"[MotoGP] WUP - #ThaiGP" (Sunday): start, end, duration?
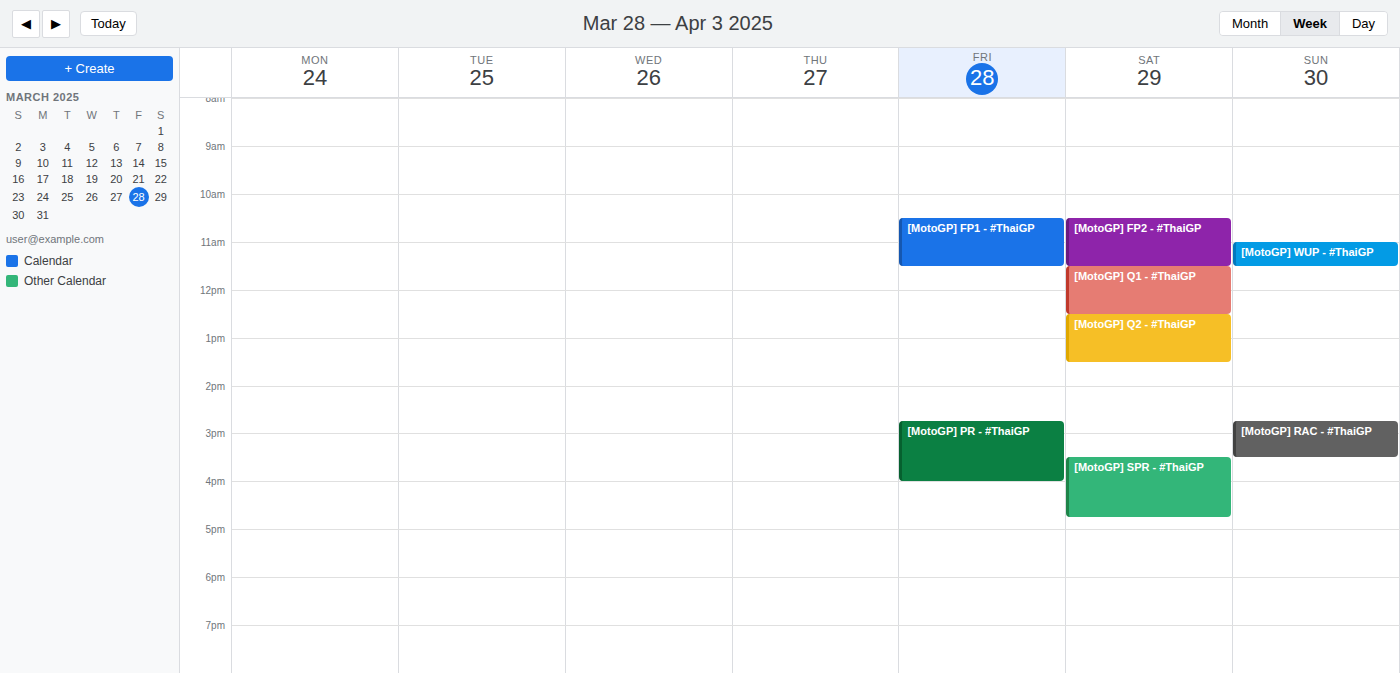
11:00 AM to 11:30 AM, 30 minutes